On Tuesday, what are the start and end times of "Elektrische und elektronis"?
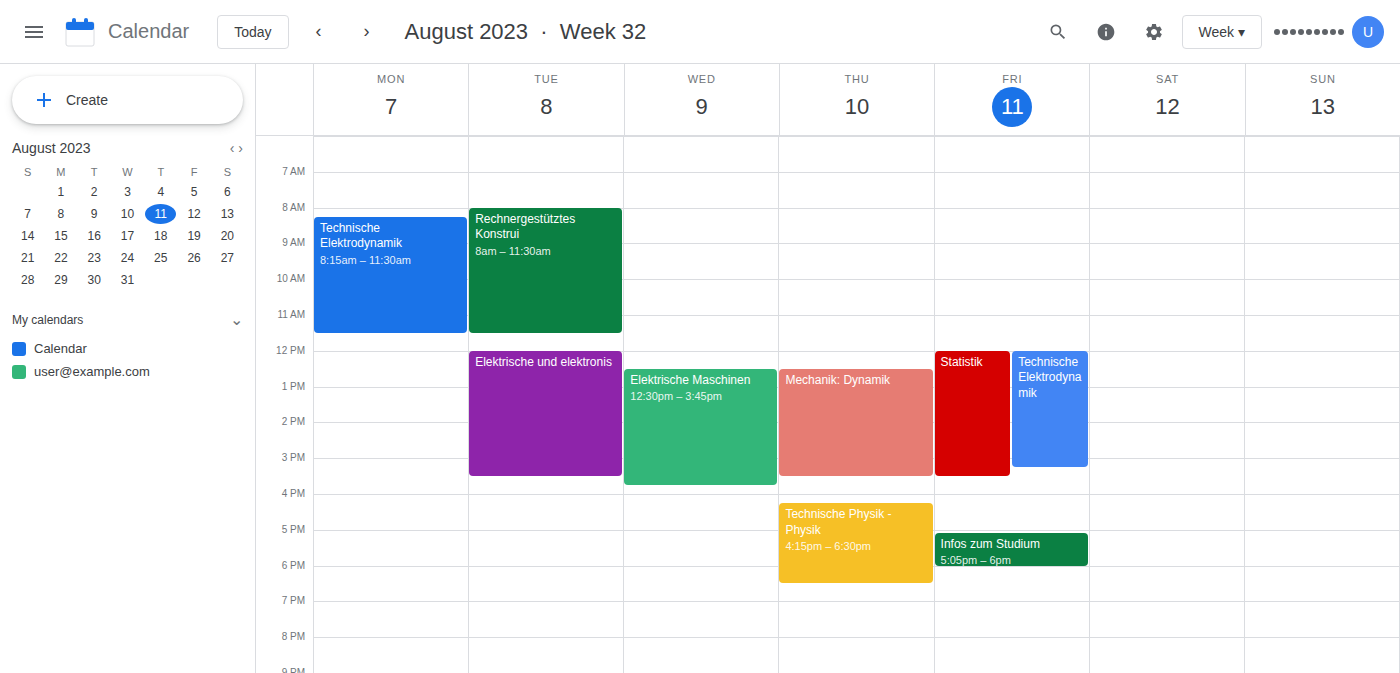
12:00 PM to 3:30 PM